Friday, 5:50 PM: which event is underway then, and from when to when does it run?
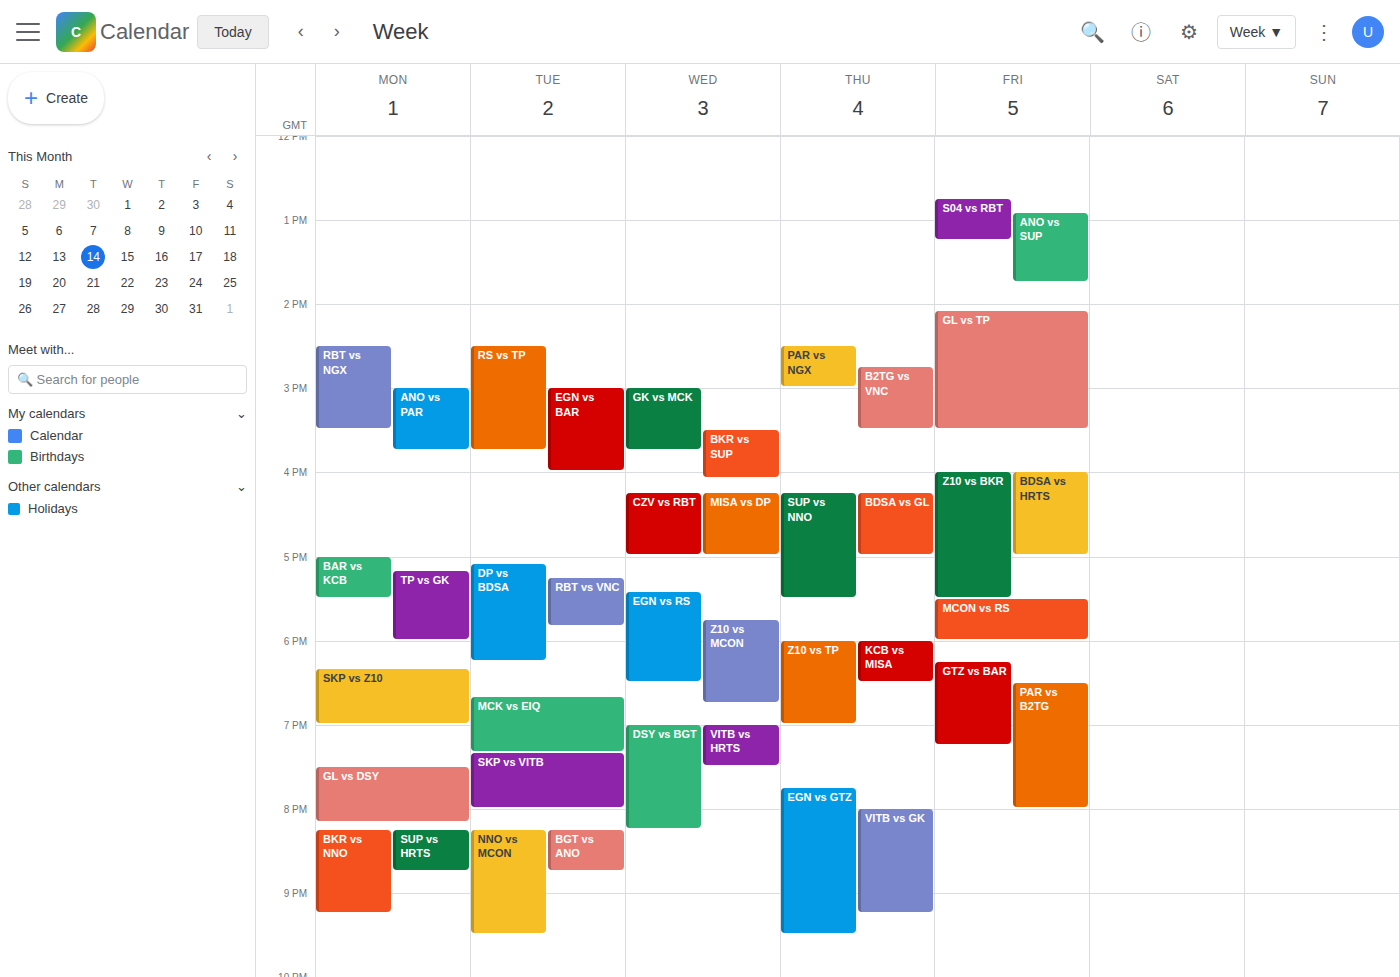
"MCON vs RS", 5:30 PM to 6:00 PM